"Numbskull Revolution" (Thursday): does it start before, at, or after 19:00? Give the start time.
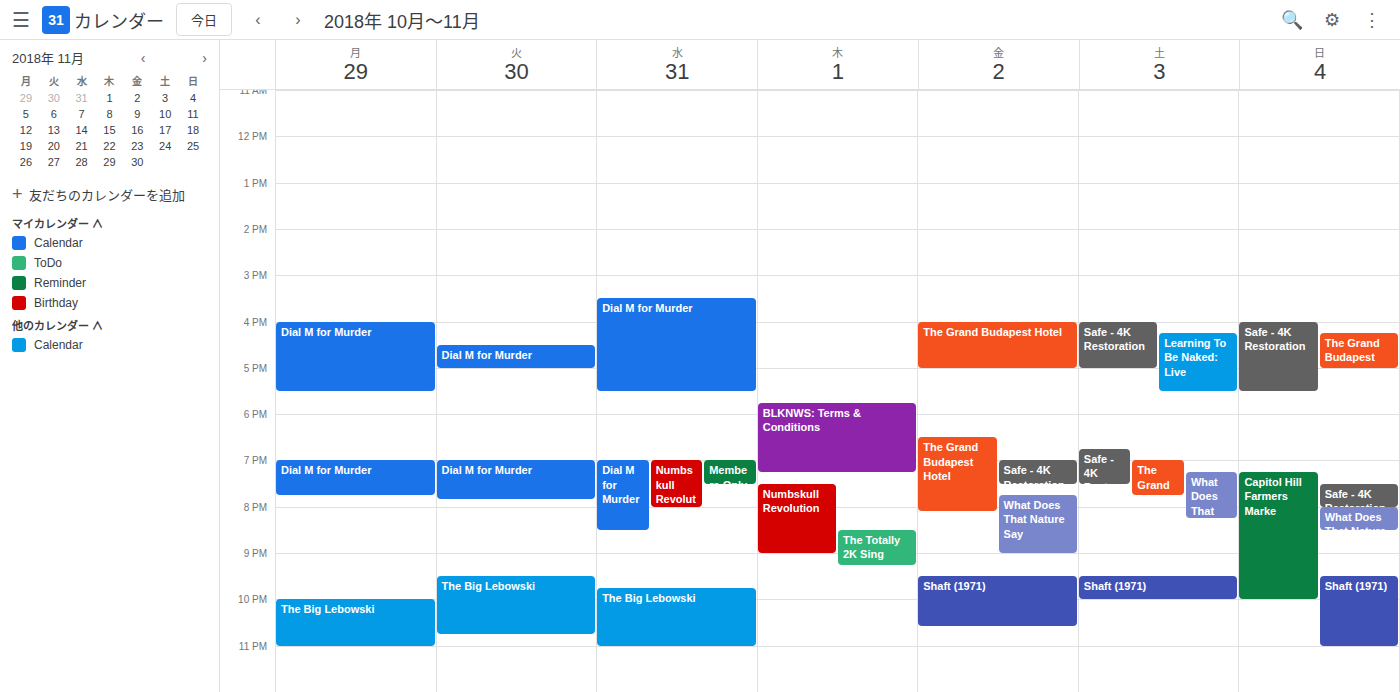
19:30 -- after 19:00, 30 minutes below the 19:00 line.